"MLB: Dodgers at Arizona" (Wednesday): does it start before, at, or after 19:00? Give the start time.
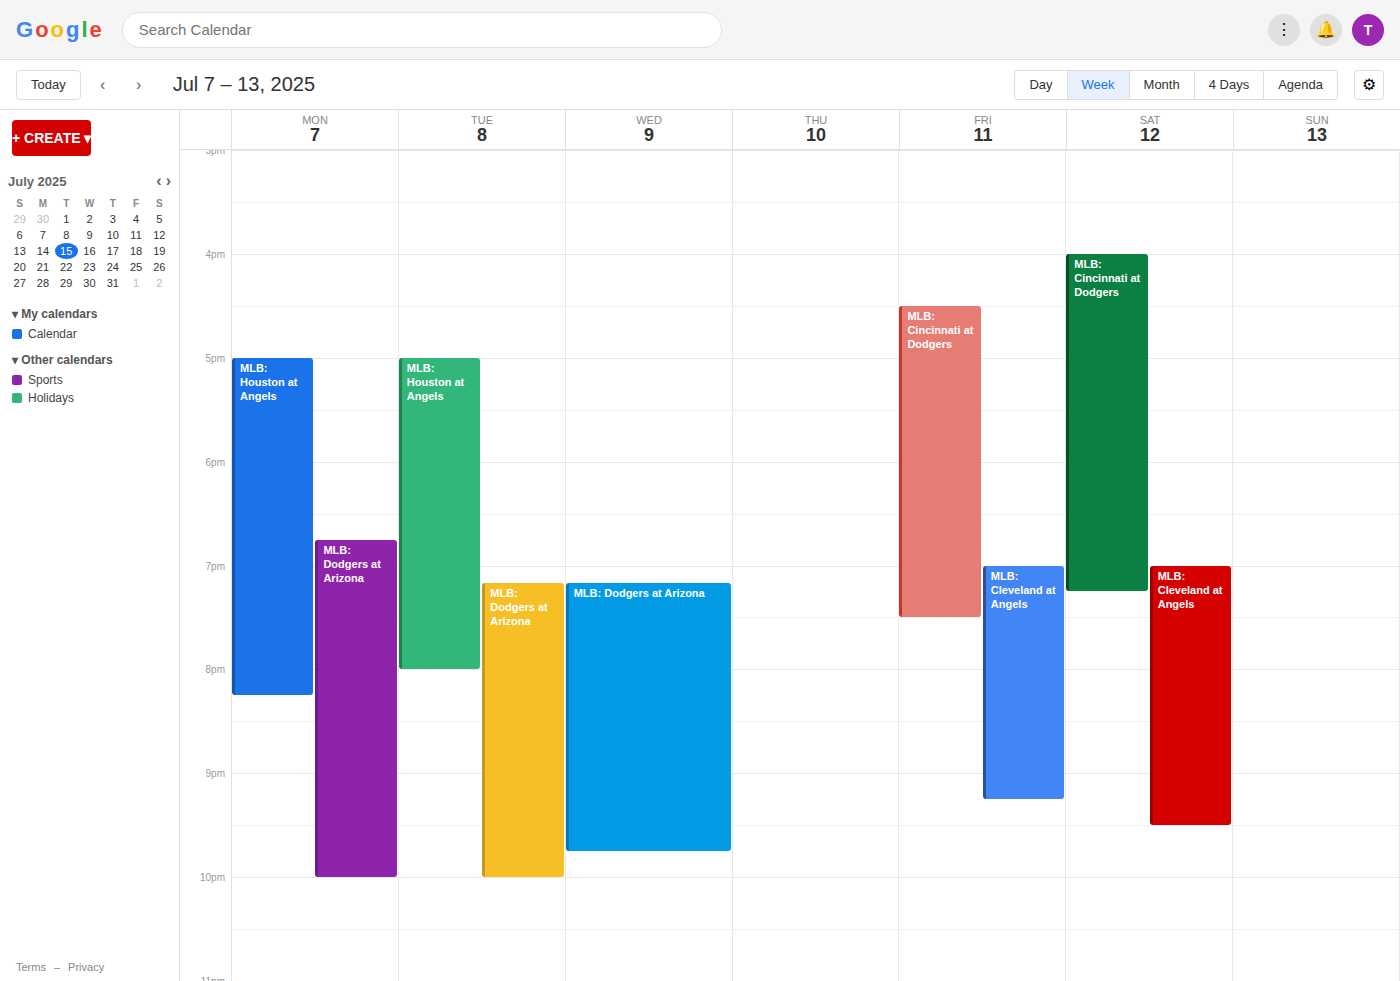
19:10 -- after 19:00, 10 minutes below the 19:00 line.